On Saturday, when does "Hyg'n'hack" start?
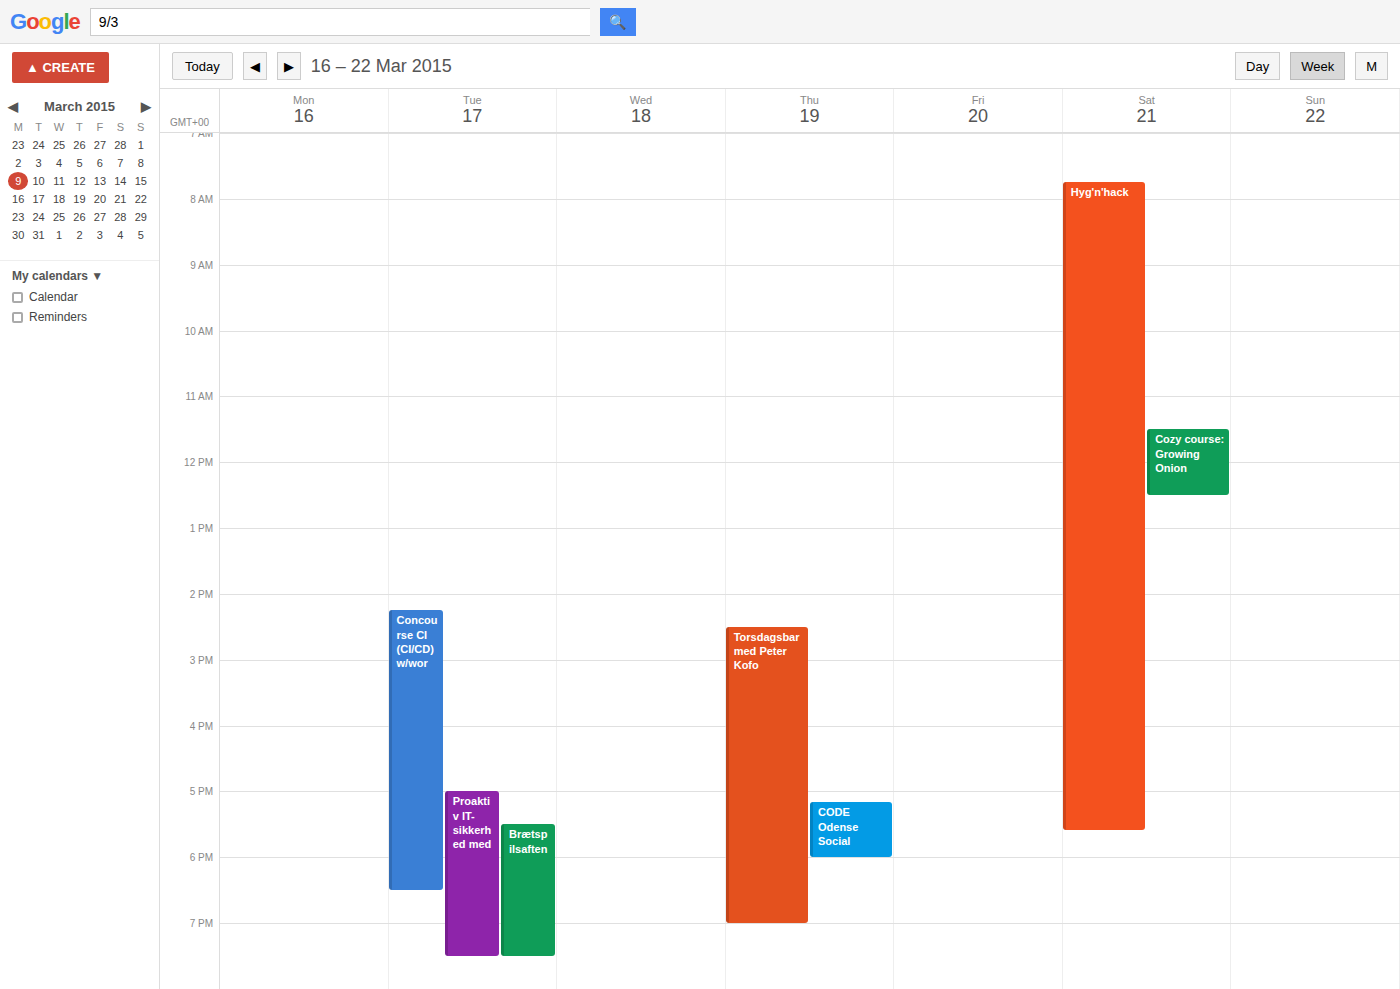
7:45 AM